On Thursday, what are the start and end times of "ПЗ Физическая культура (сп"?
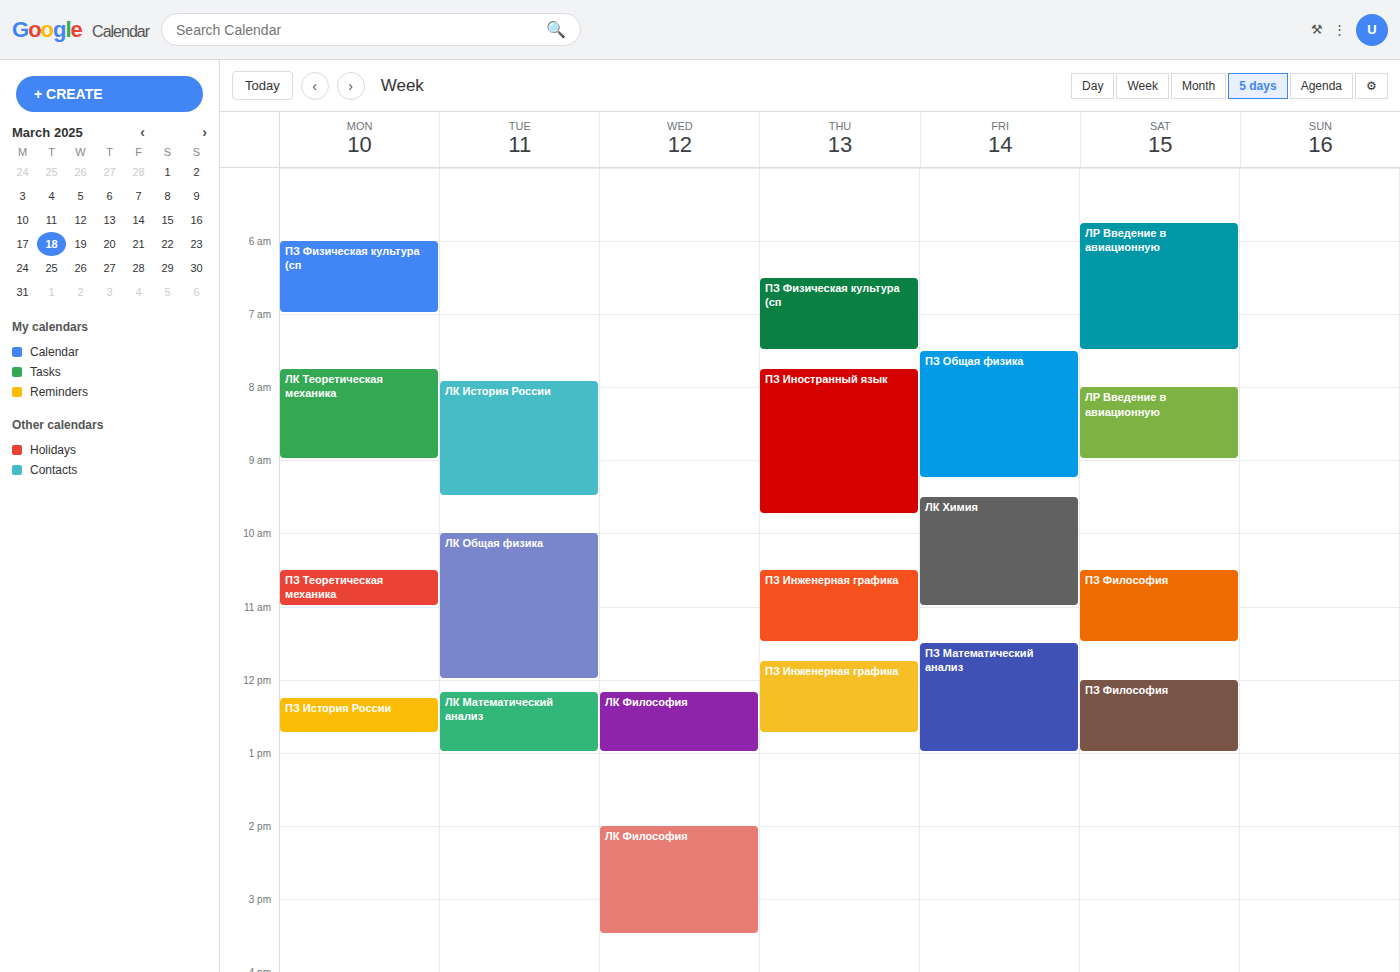
6:30 AM to 7:30 AM